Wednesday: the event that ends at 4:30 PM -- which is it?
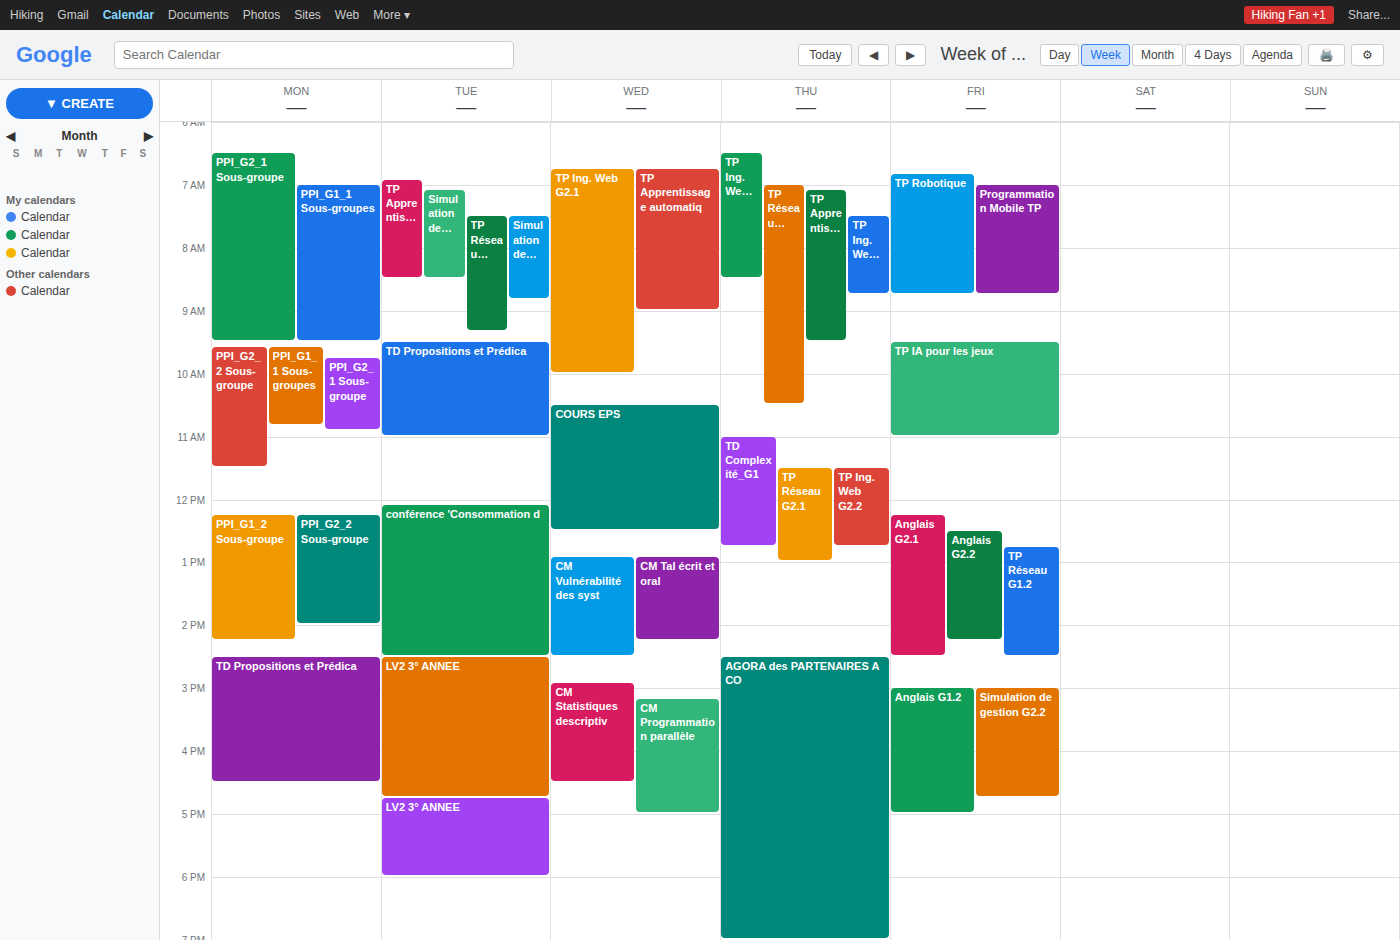
"CM Statistiques descriptiv"